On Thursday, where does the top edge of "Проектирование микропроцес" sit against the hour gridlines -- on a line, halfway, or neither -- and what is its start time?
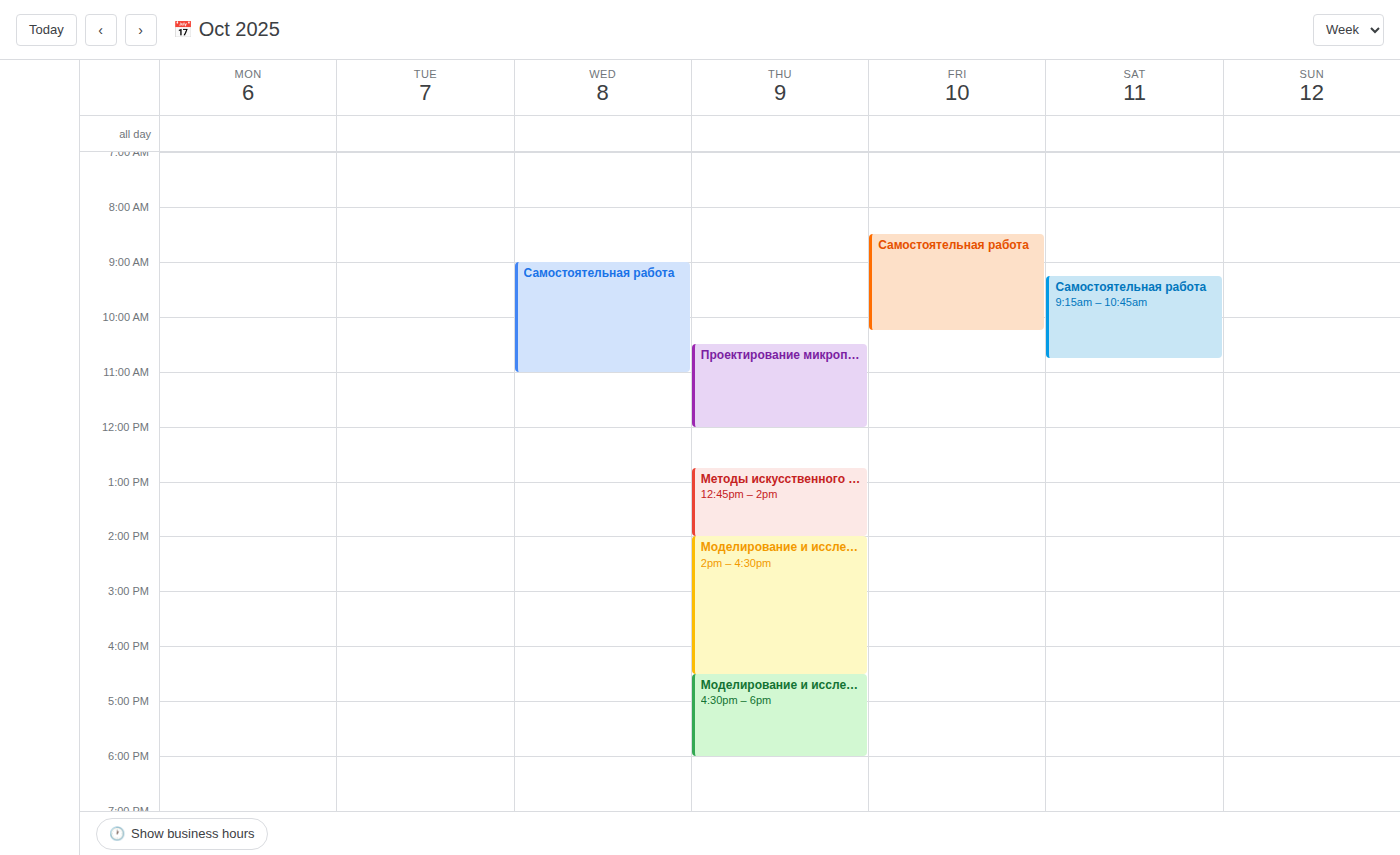
10:30 AM -- halfway between the 10 AM and 11 AM lines.